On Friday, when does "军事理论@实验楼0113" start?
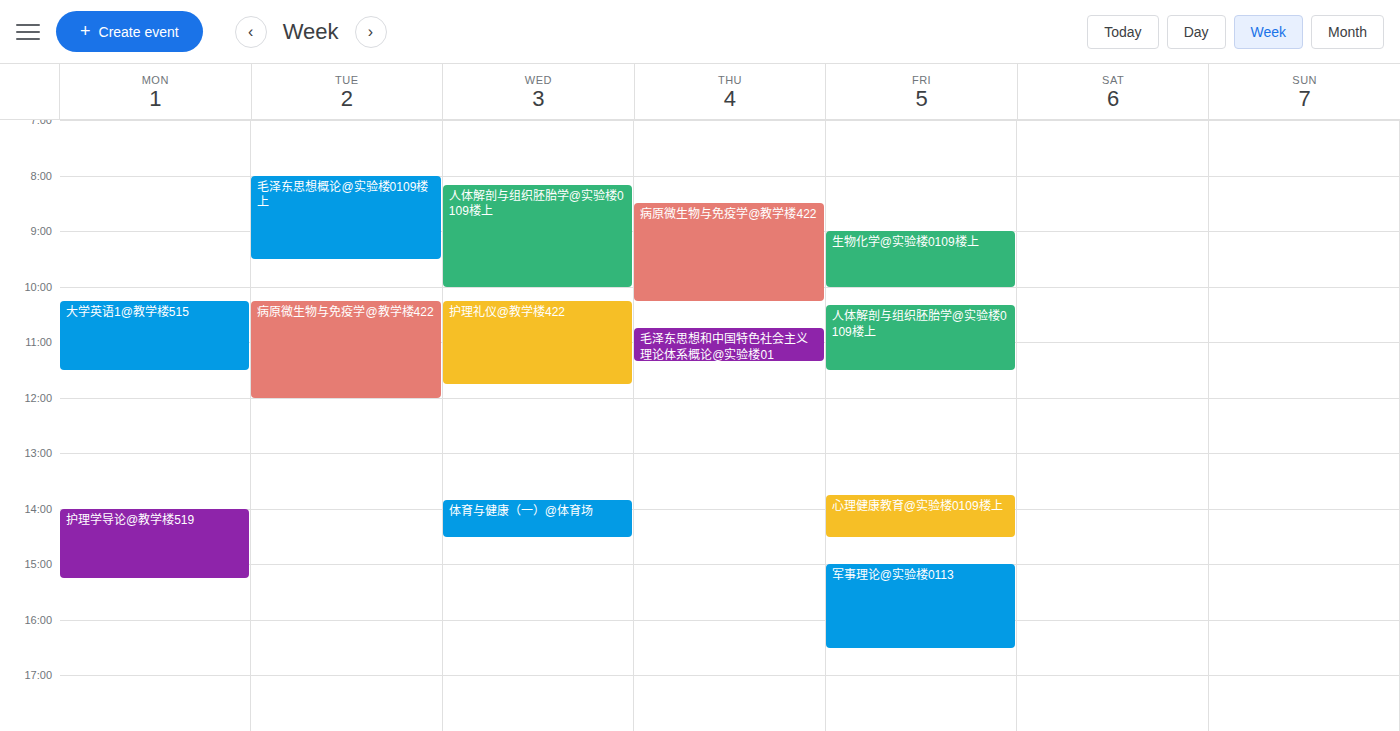
15:00